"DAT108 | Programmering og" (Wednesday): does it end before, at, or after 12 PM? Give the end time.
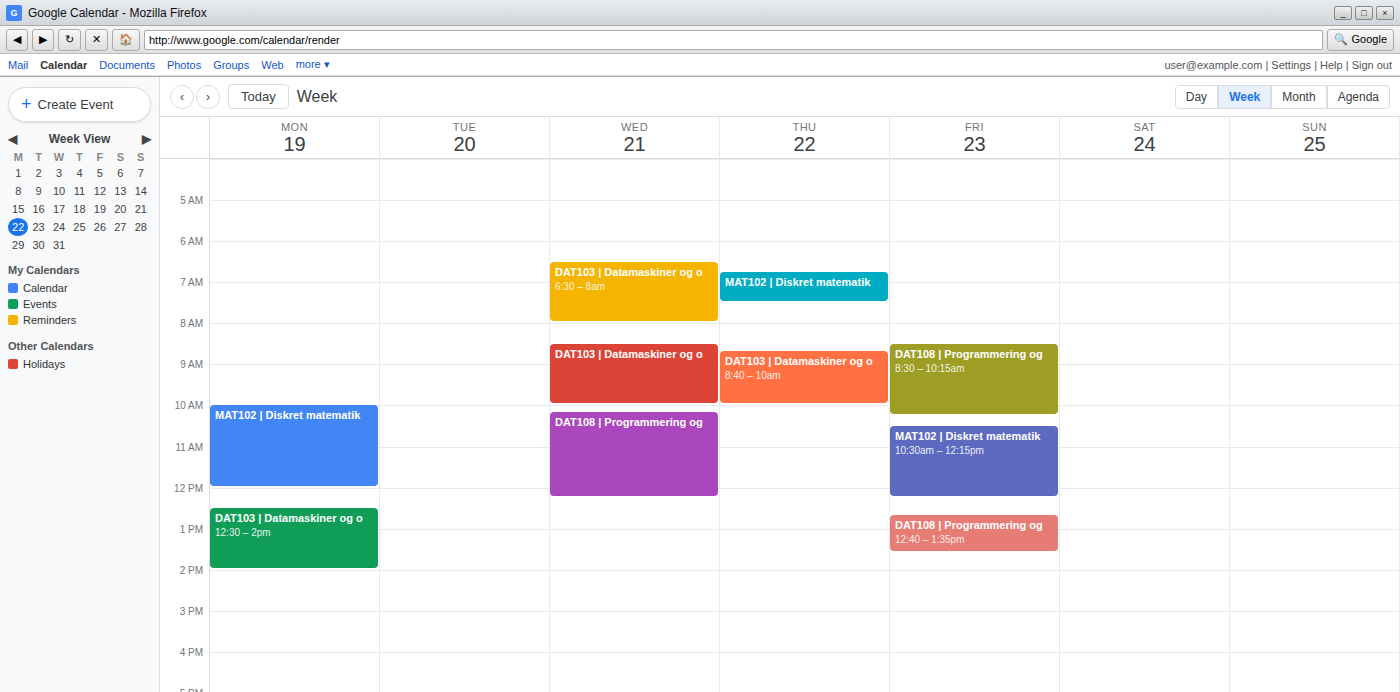
12:15 PM -- after 12 PM, 15 minutes below the 12 PM line.